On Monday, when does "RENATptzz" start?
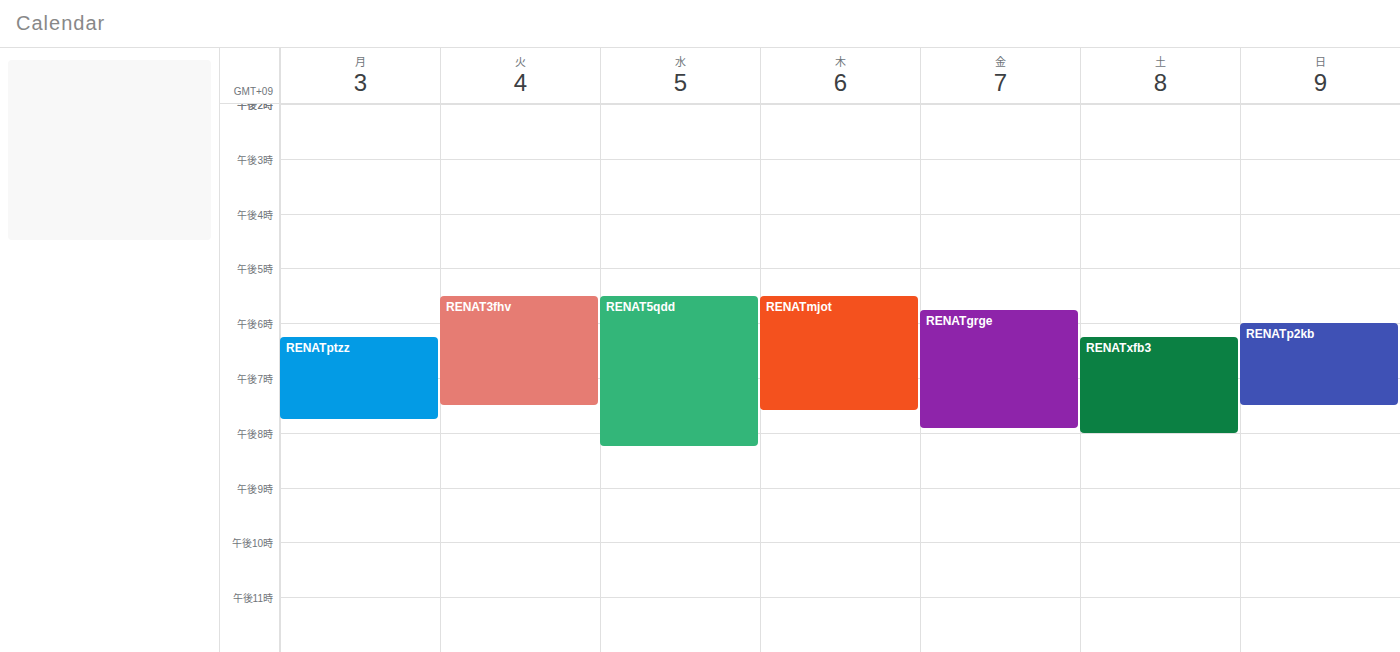
6:15 PM